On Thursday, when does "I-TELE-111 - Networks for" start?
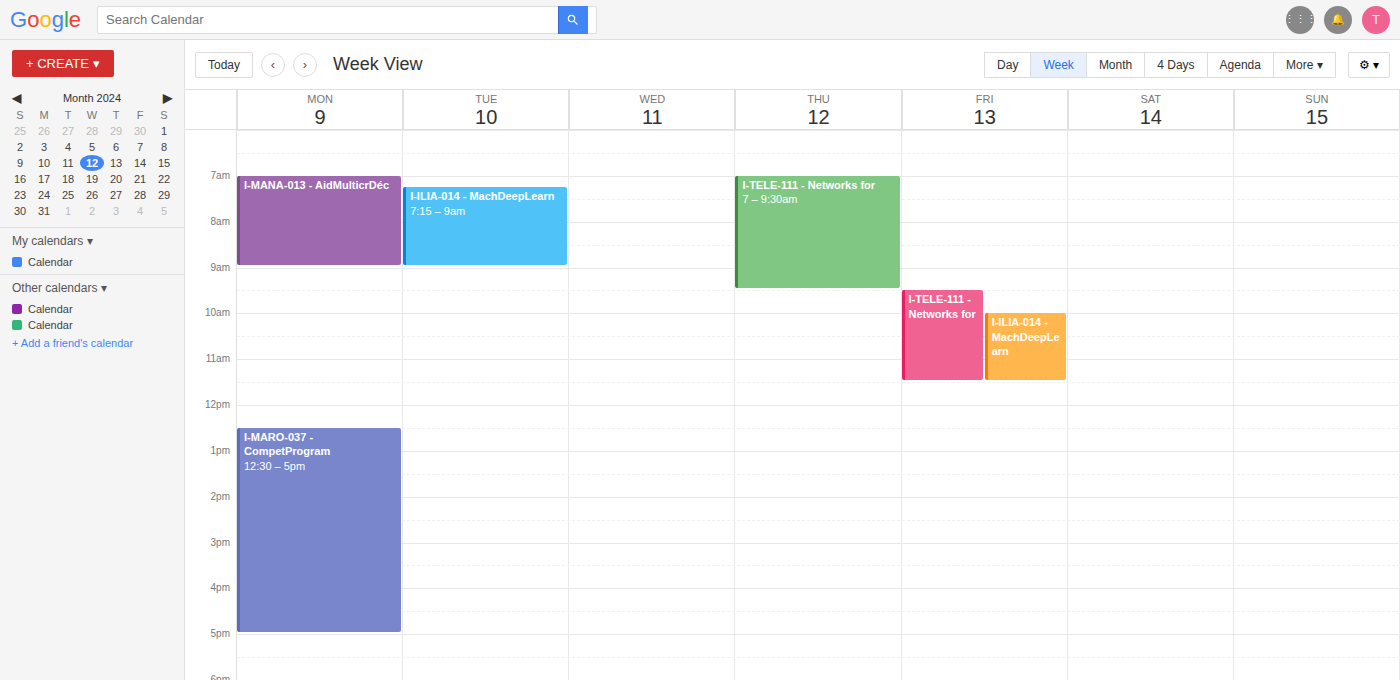
7:00 AM